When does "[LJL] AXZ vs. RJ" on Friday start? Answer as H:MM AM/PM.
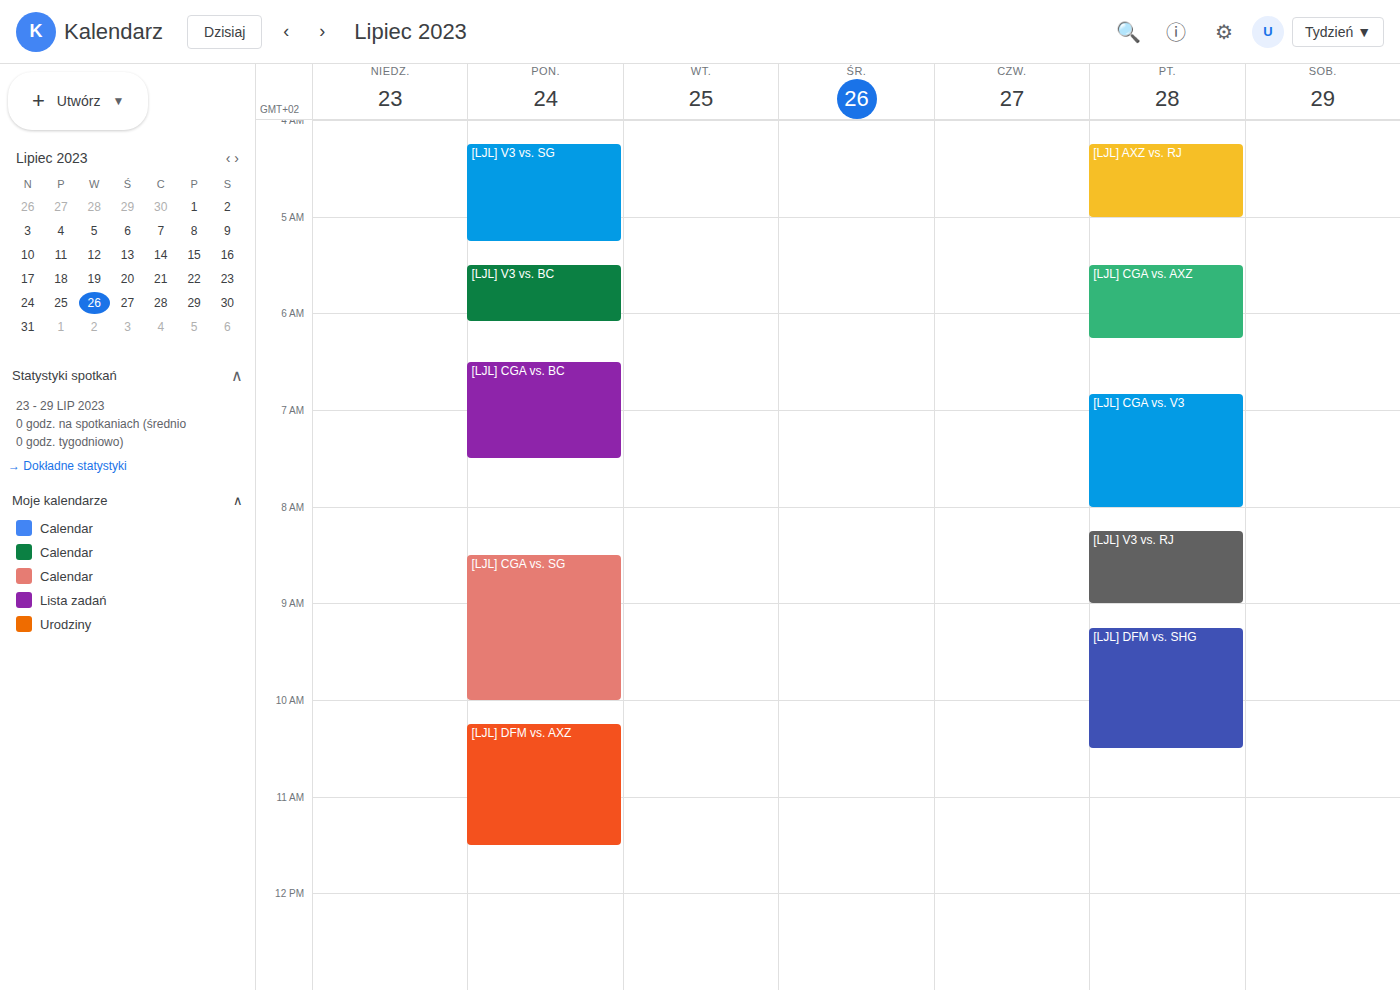
4:15 AM